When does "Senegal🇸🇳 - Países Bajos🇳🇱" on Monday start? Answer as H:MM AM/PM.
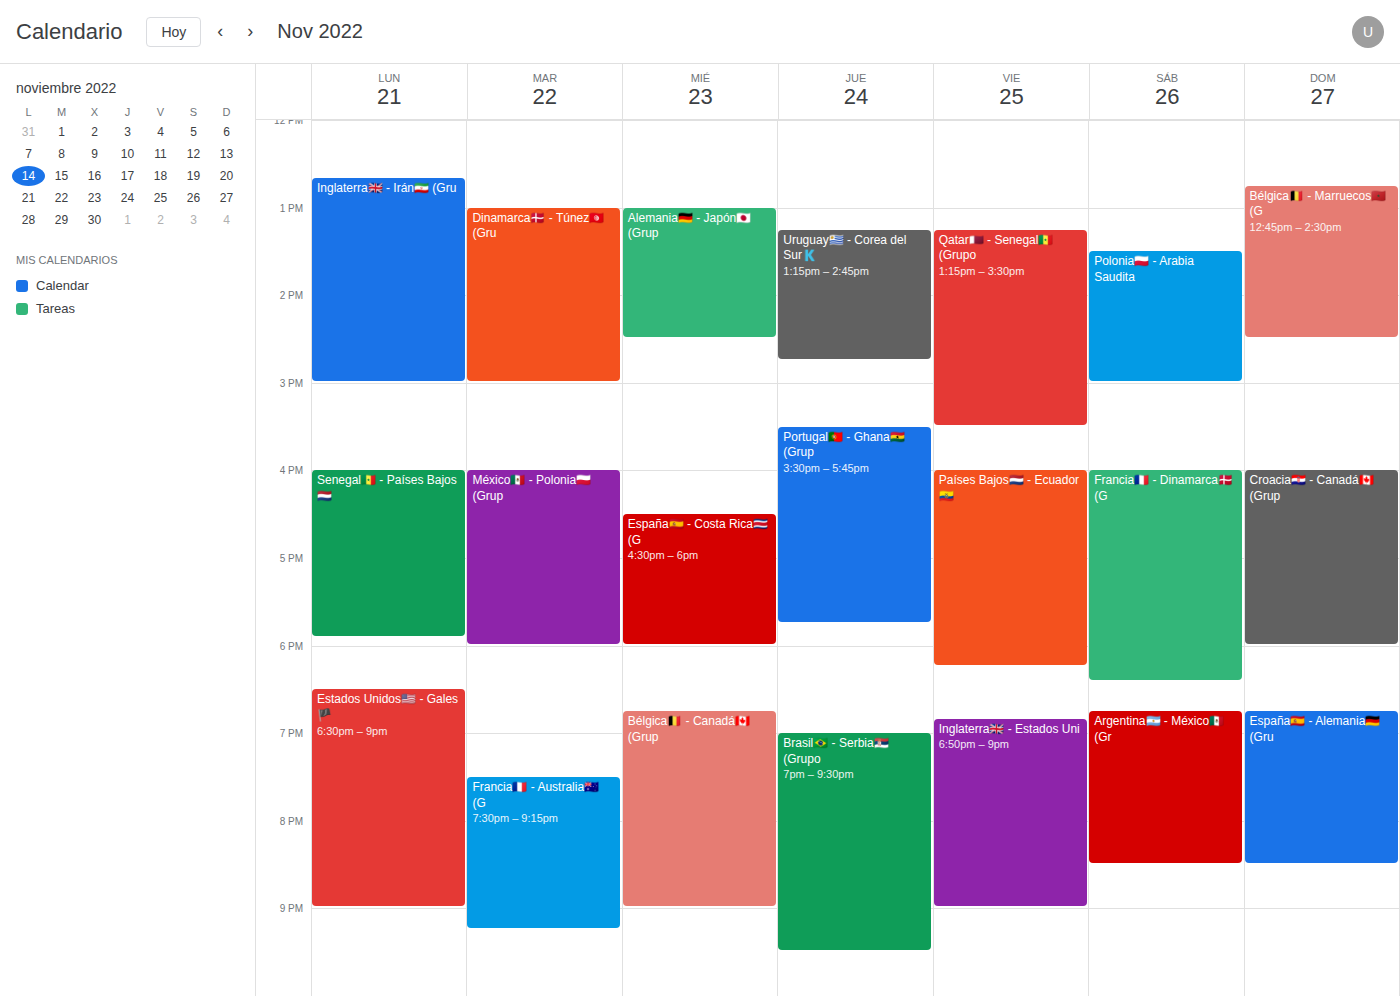
4:00 PM